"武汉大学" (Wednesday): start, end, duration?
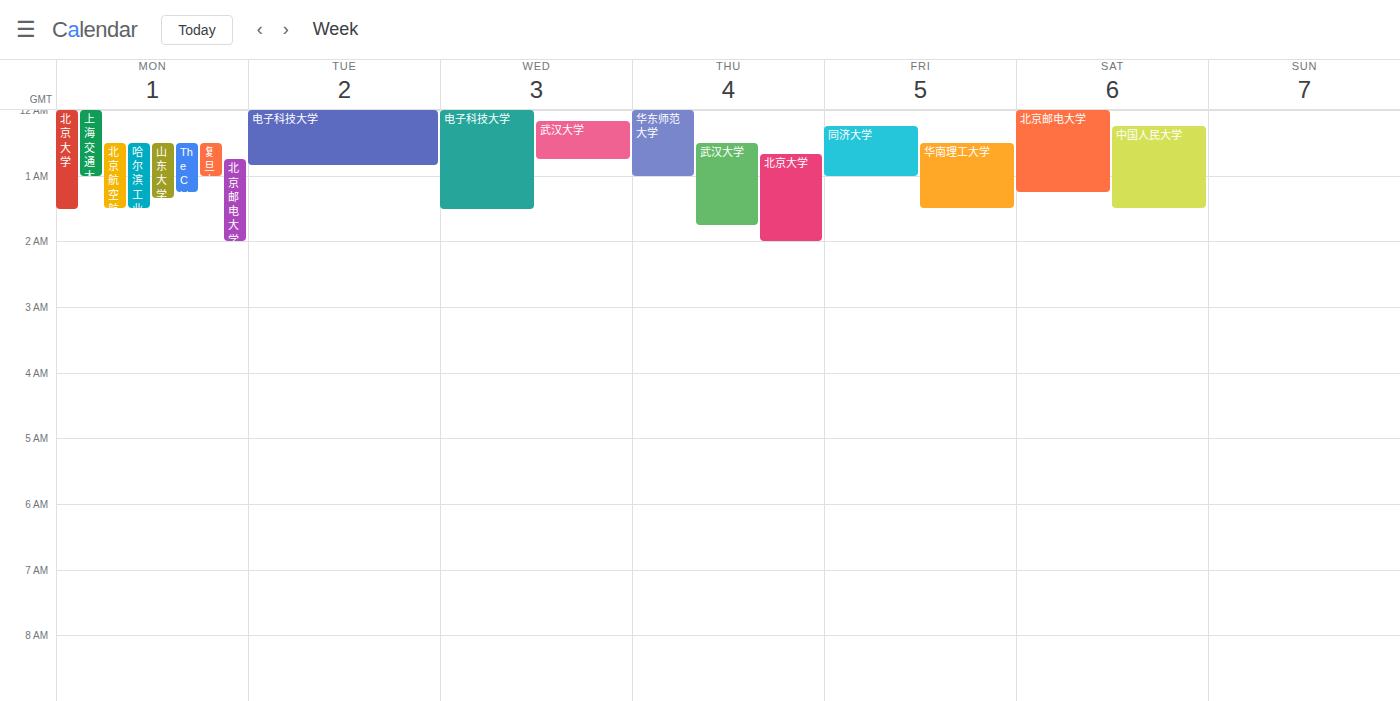
12:10 AM to 12:45 AM, 35 minutes